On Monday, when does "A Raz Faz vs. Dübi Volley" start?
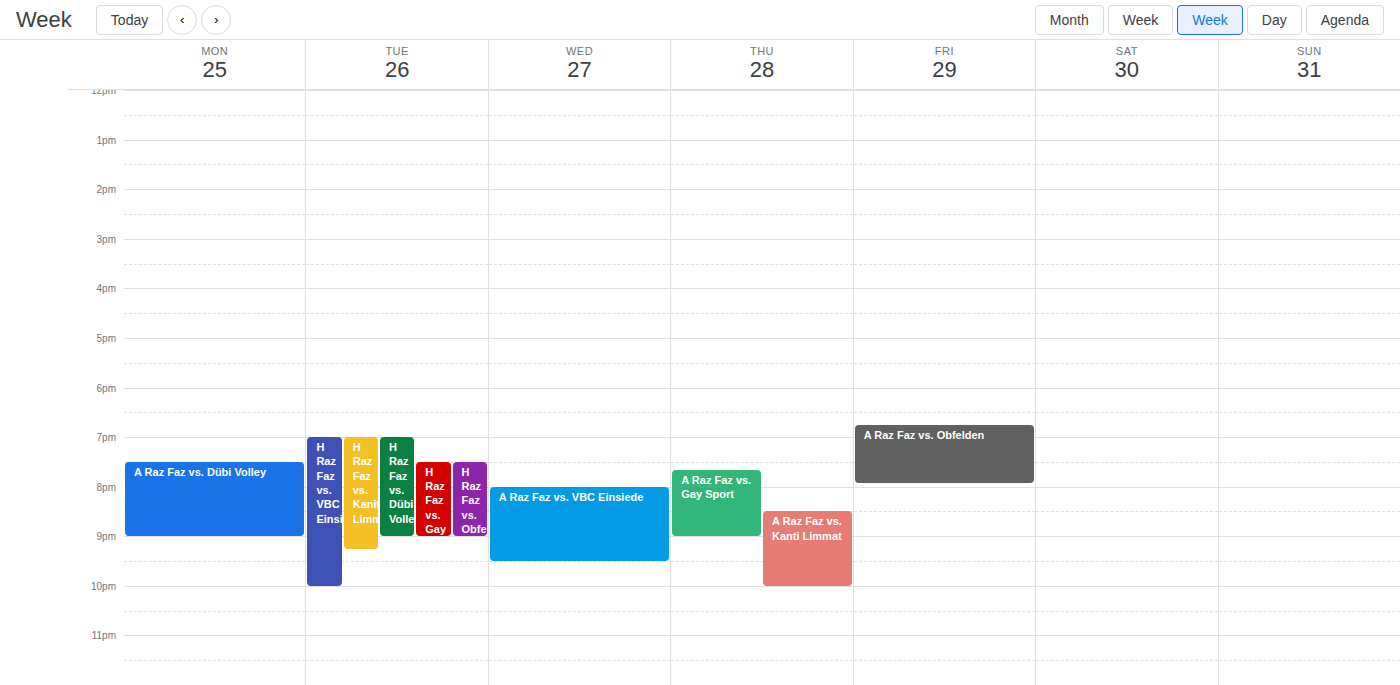
7:30 PM